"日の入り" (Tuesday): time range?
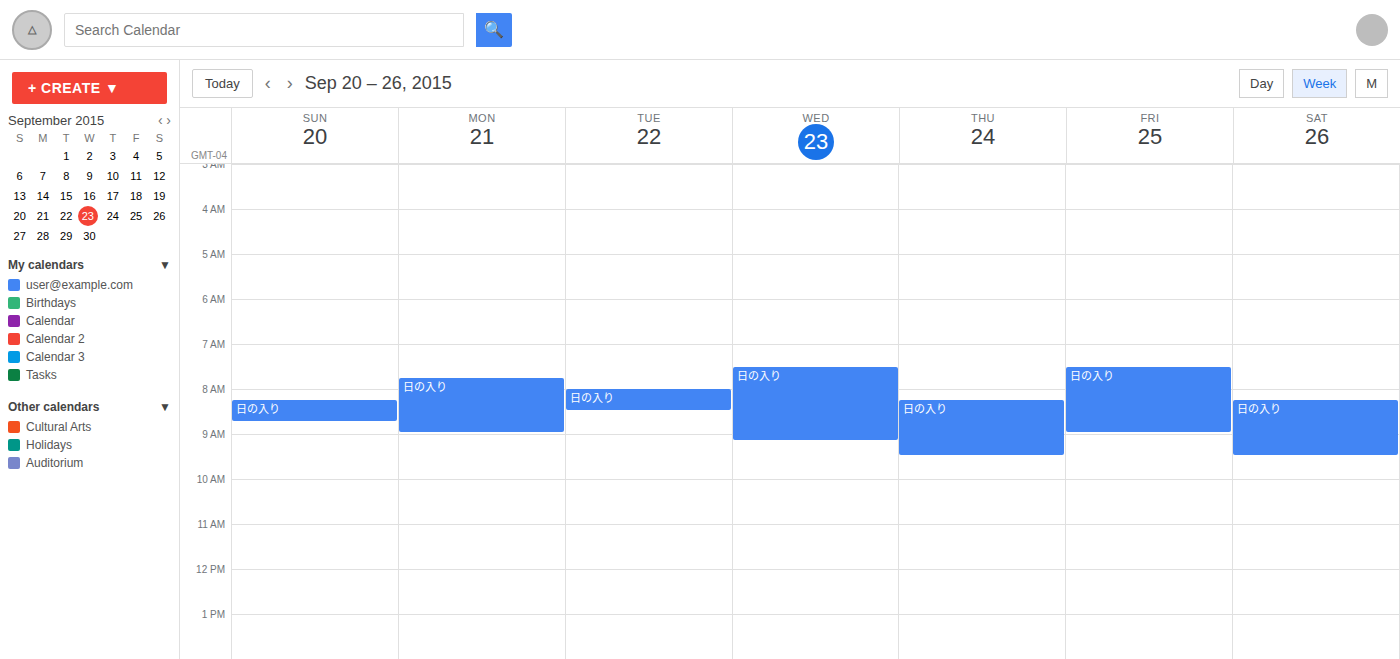
8:00 AM to 8:30 AM